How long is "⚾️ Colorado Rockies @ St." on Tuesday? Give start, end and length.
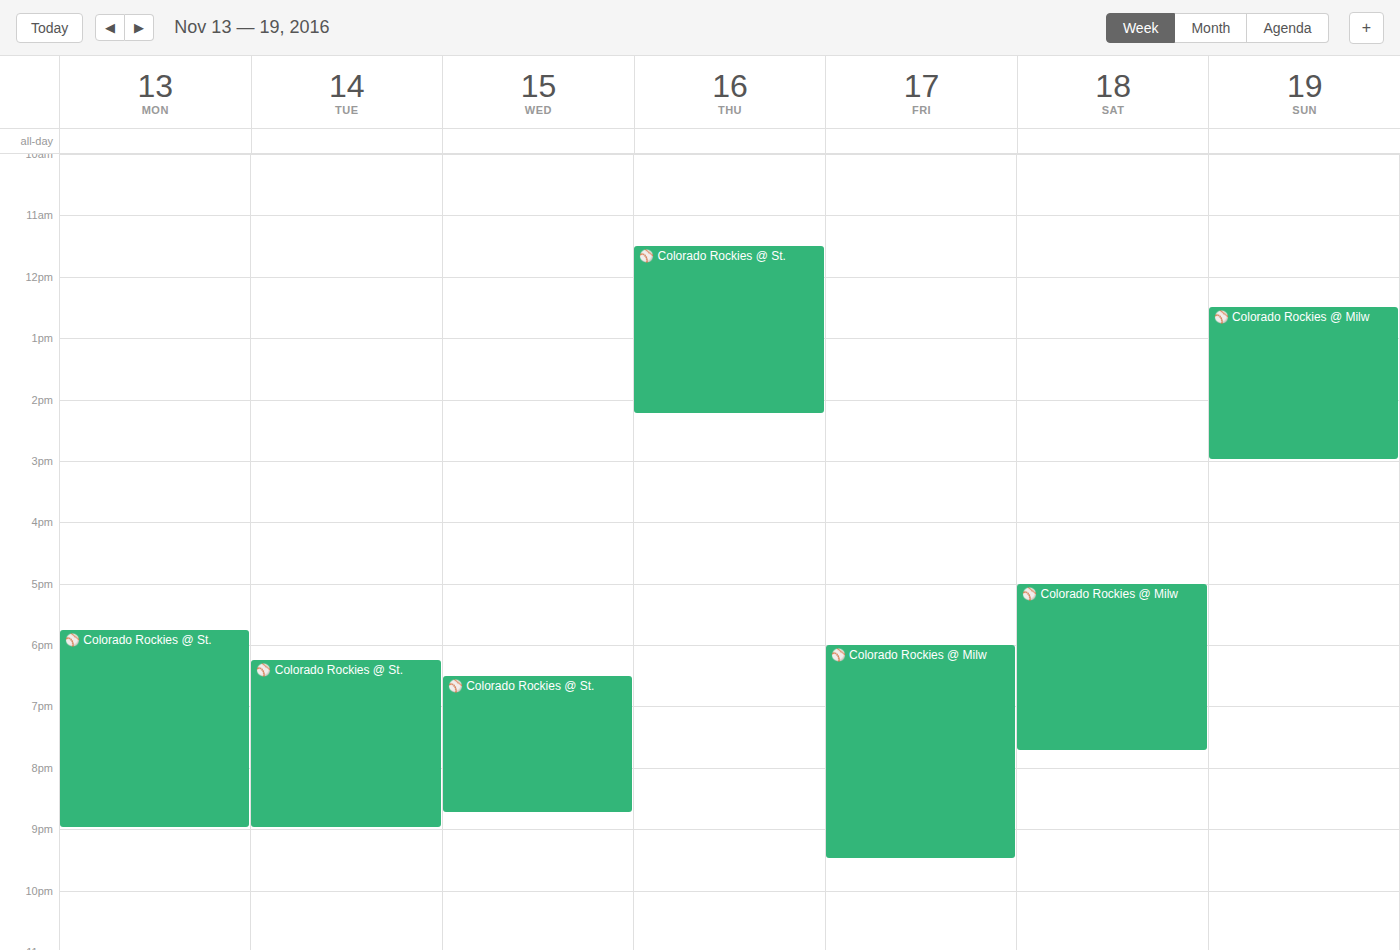
6:15 PM to 9:00 PM, 2 hours 45 minutes